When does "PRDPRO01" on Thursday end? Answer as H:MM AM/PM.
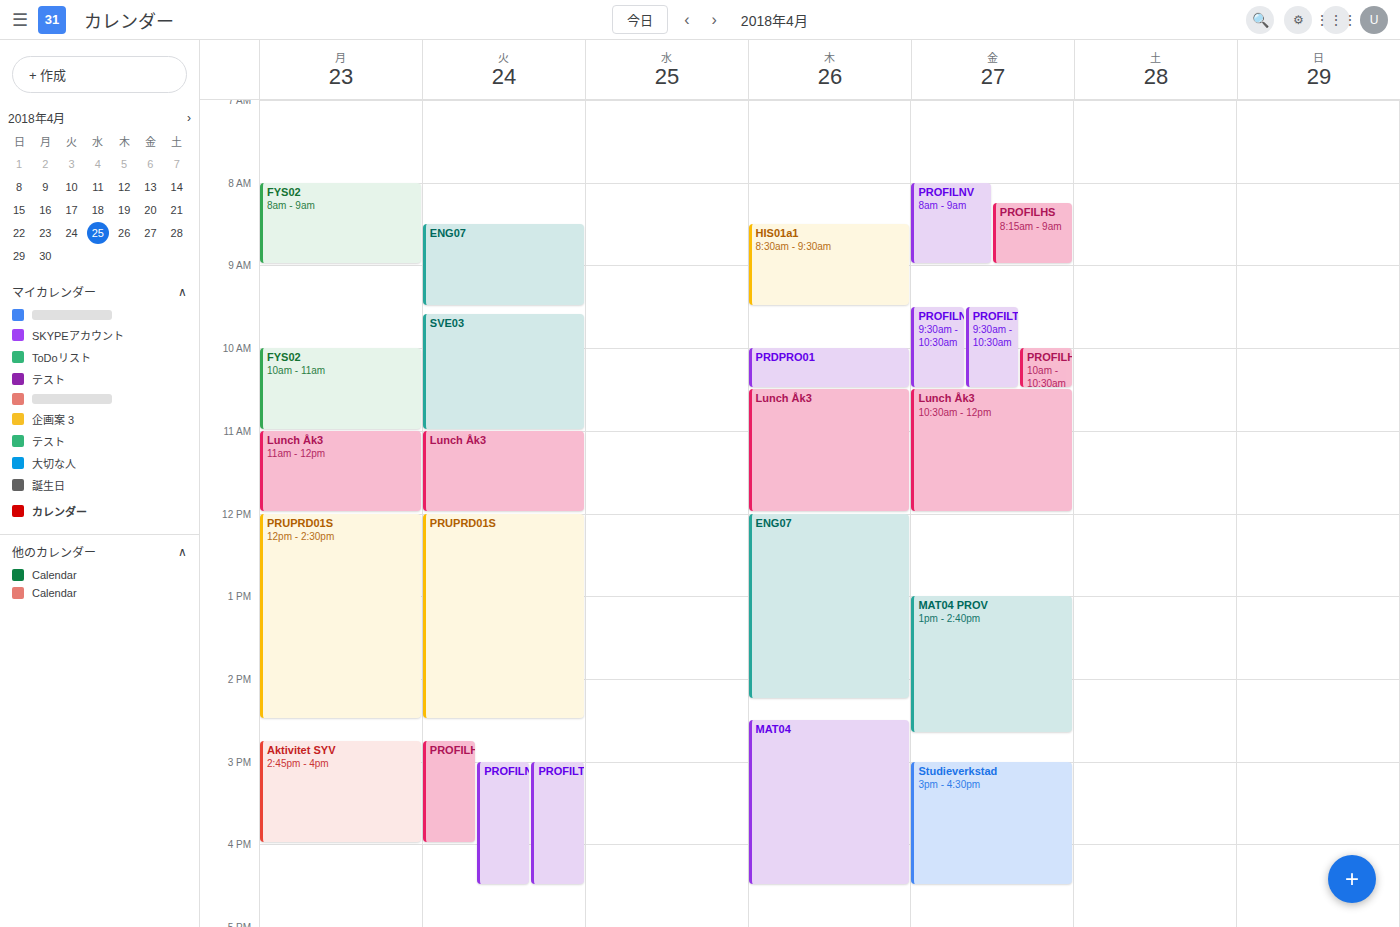
10:30 AM